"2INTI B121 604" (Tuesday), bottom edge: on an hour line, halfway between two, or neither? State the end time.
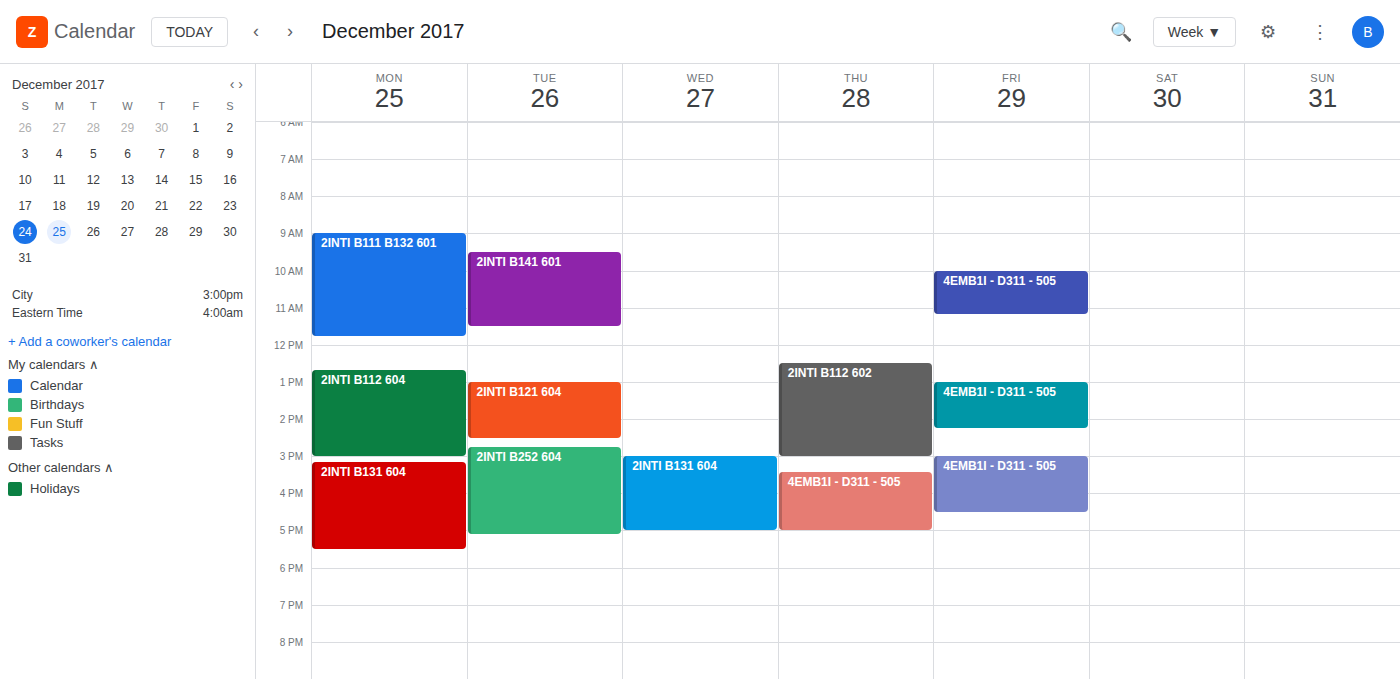
2:30 PM -- halfway between the 2 PM and 3 PM lines.